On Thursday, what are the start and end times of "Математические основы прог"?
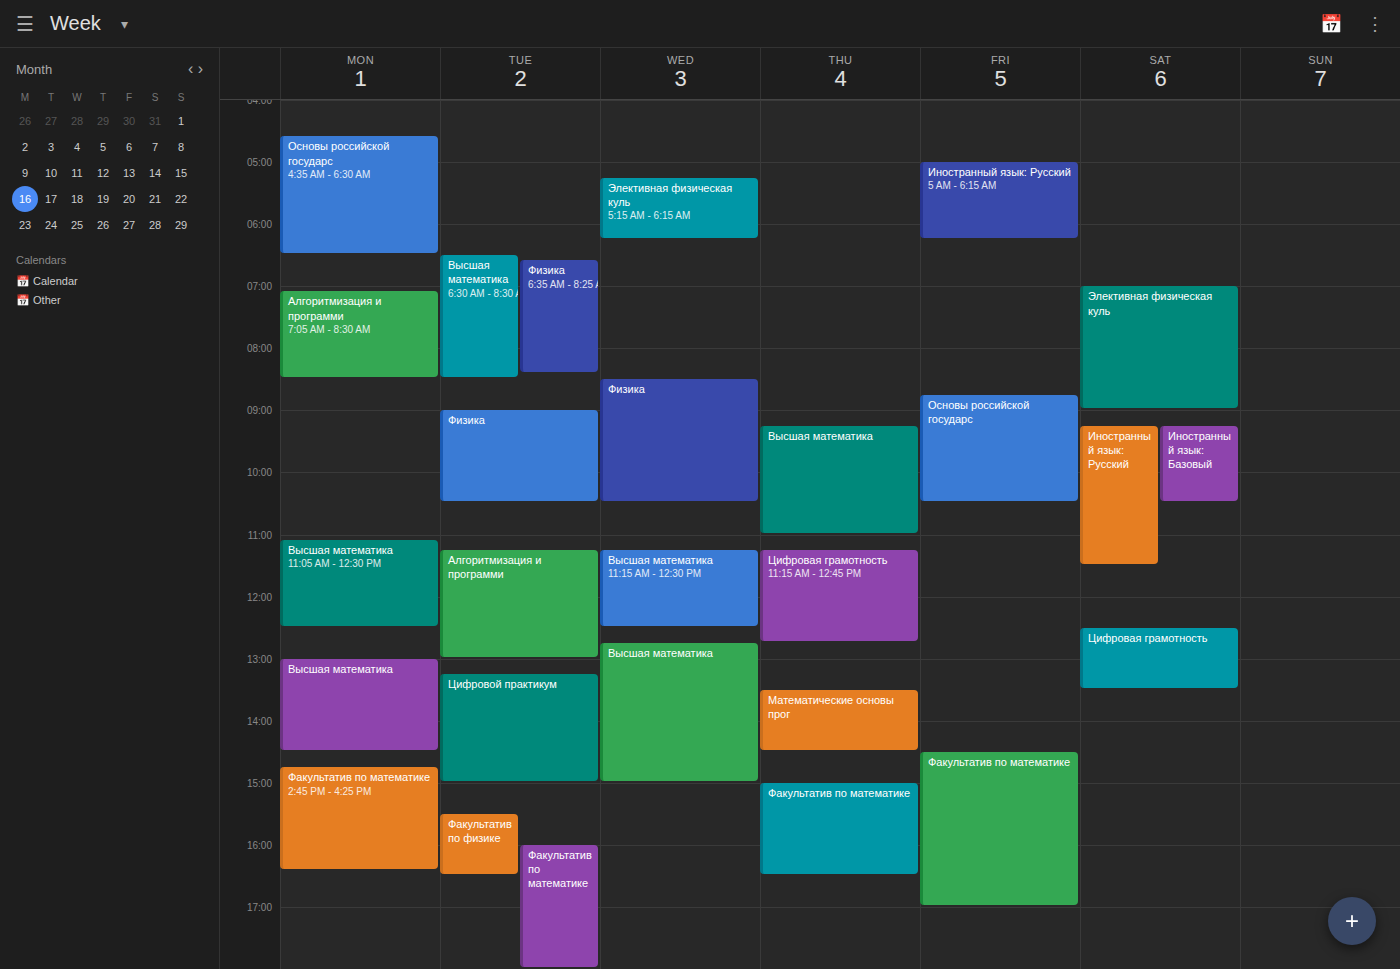
1:30 PM to 2:30 PM